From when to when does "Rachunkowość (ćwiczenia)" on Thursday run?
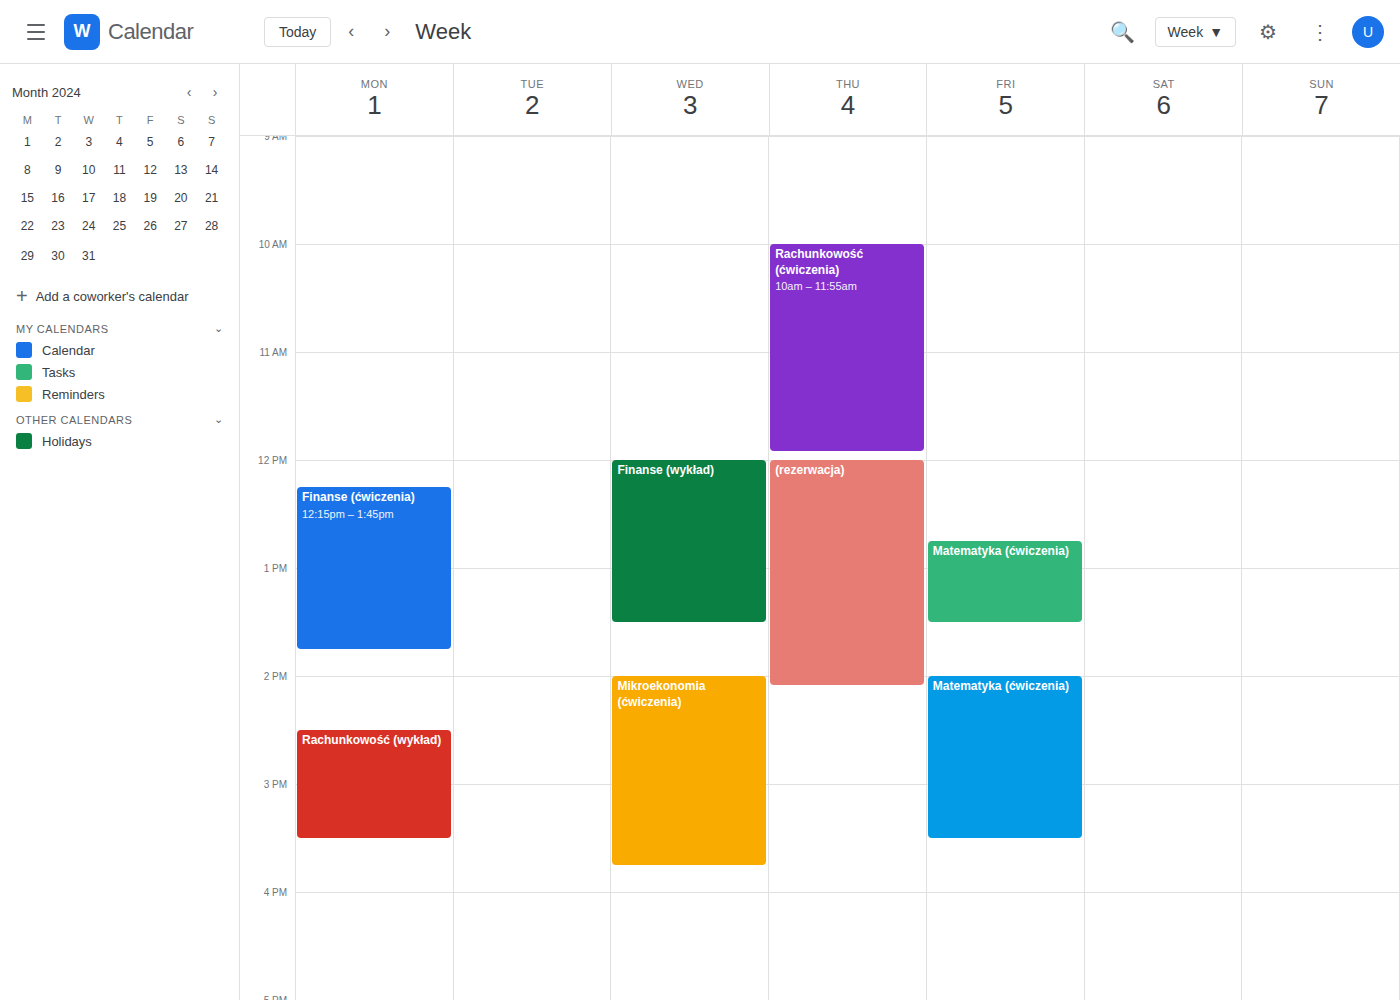
10:00 AM to 11:55 AM